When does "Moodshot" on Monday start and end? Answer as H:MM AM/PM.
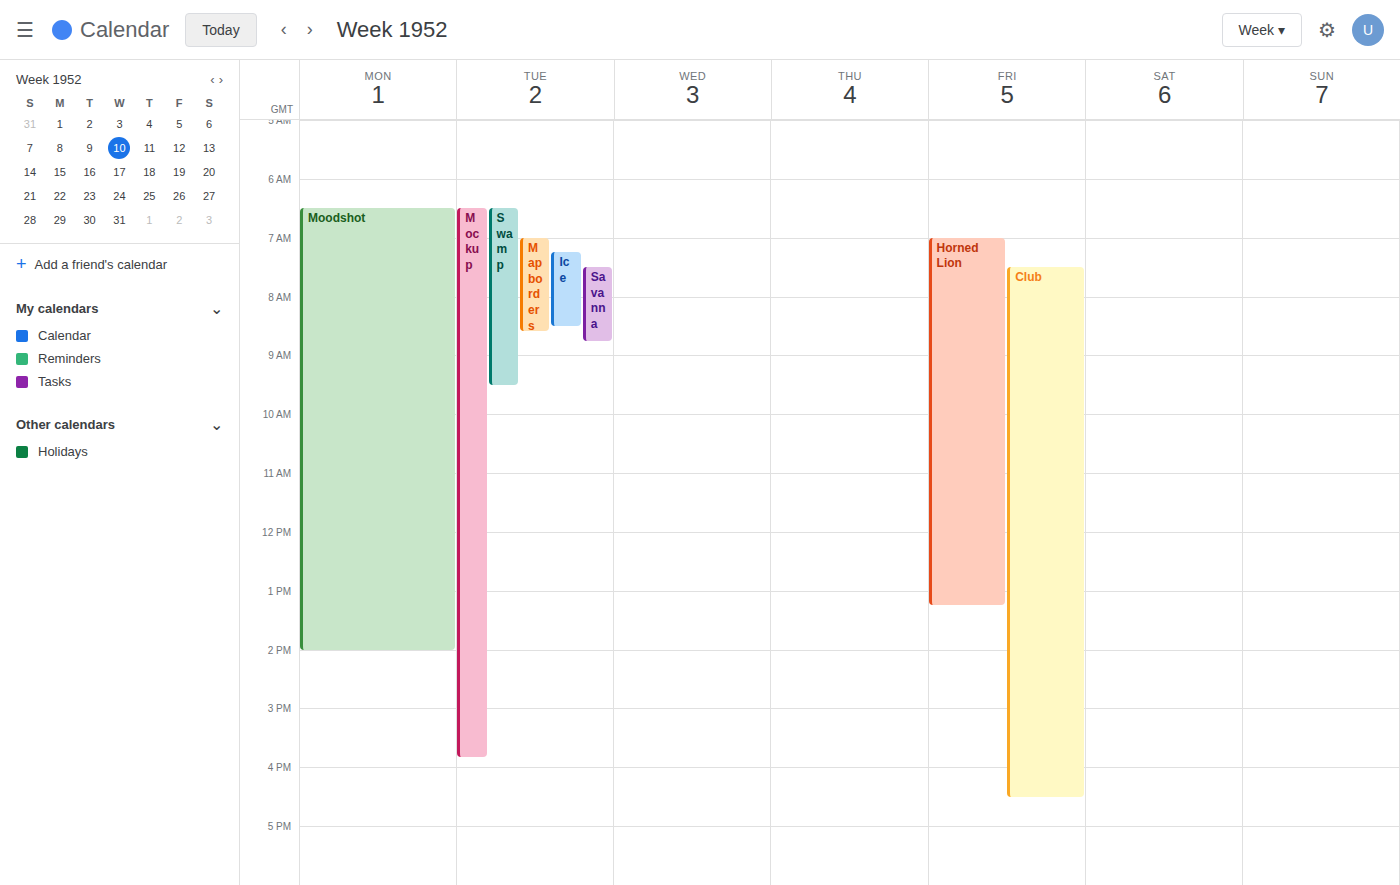
6:30 AM to 2:00 PM